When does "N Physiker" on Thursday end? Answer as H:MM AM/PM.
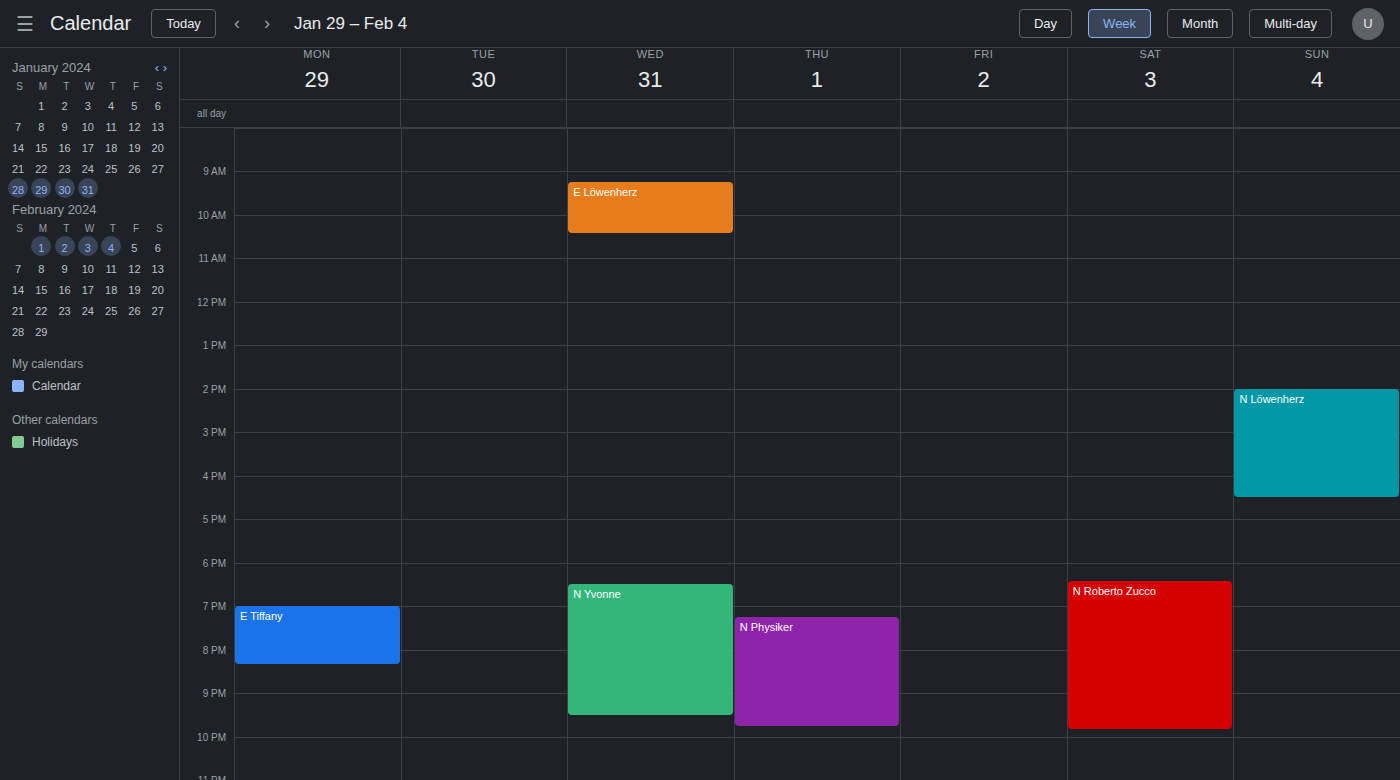
9:45 PM